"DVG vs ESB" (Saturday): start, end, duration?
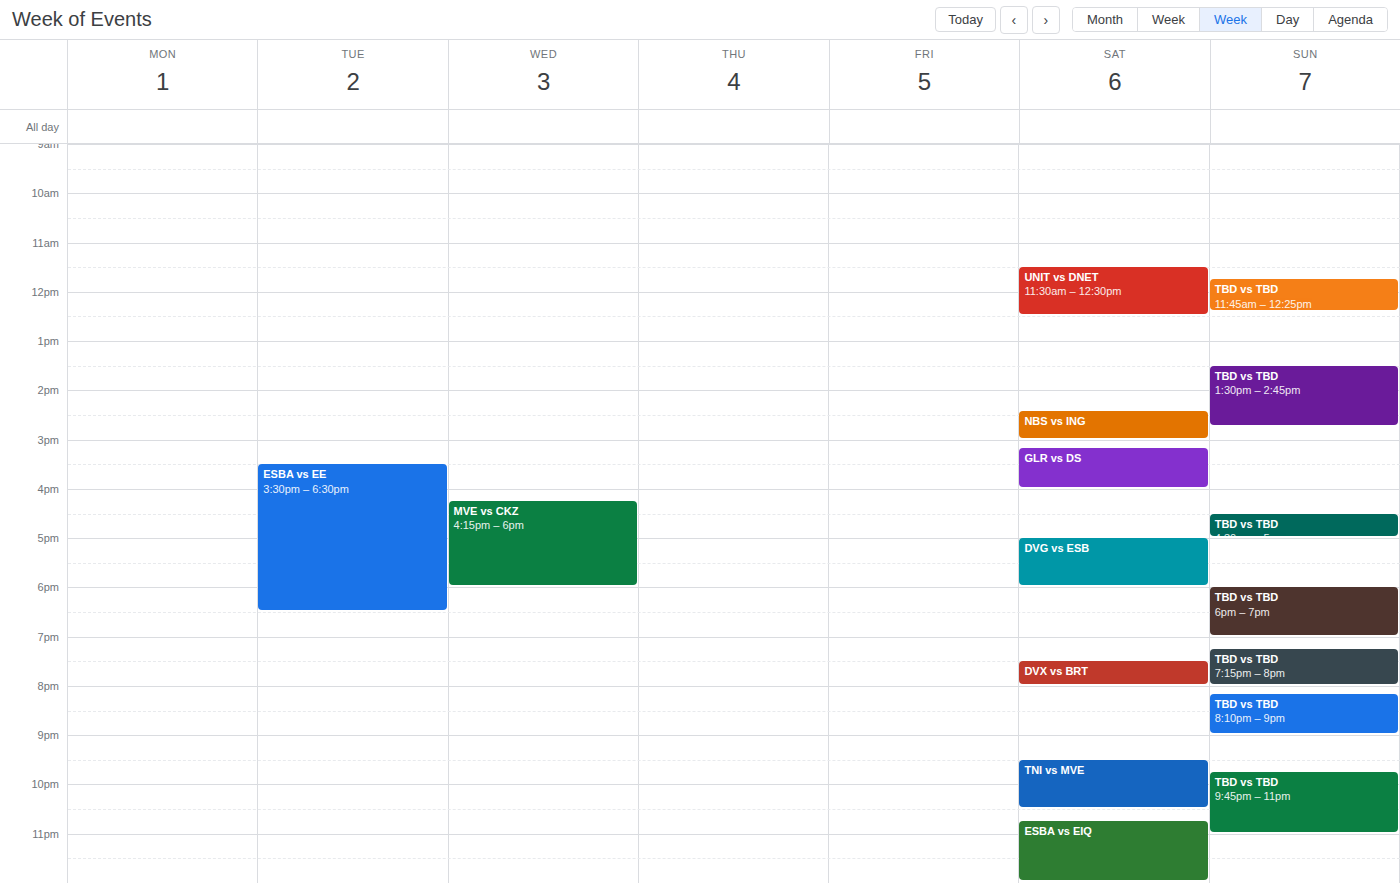
17:00 to 18:00, 1 hour